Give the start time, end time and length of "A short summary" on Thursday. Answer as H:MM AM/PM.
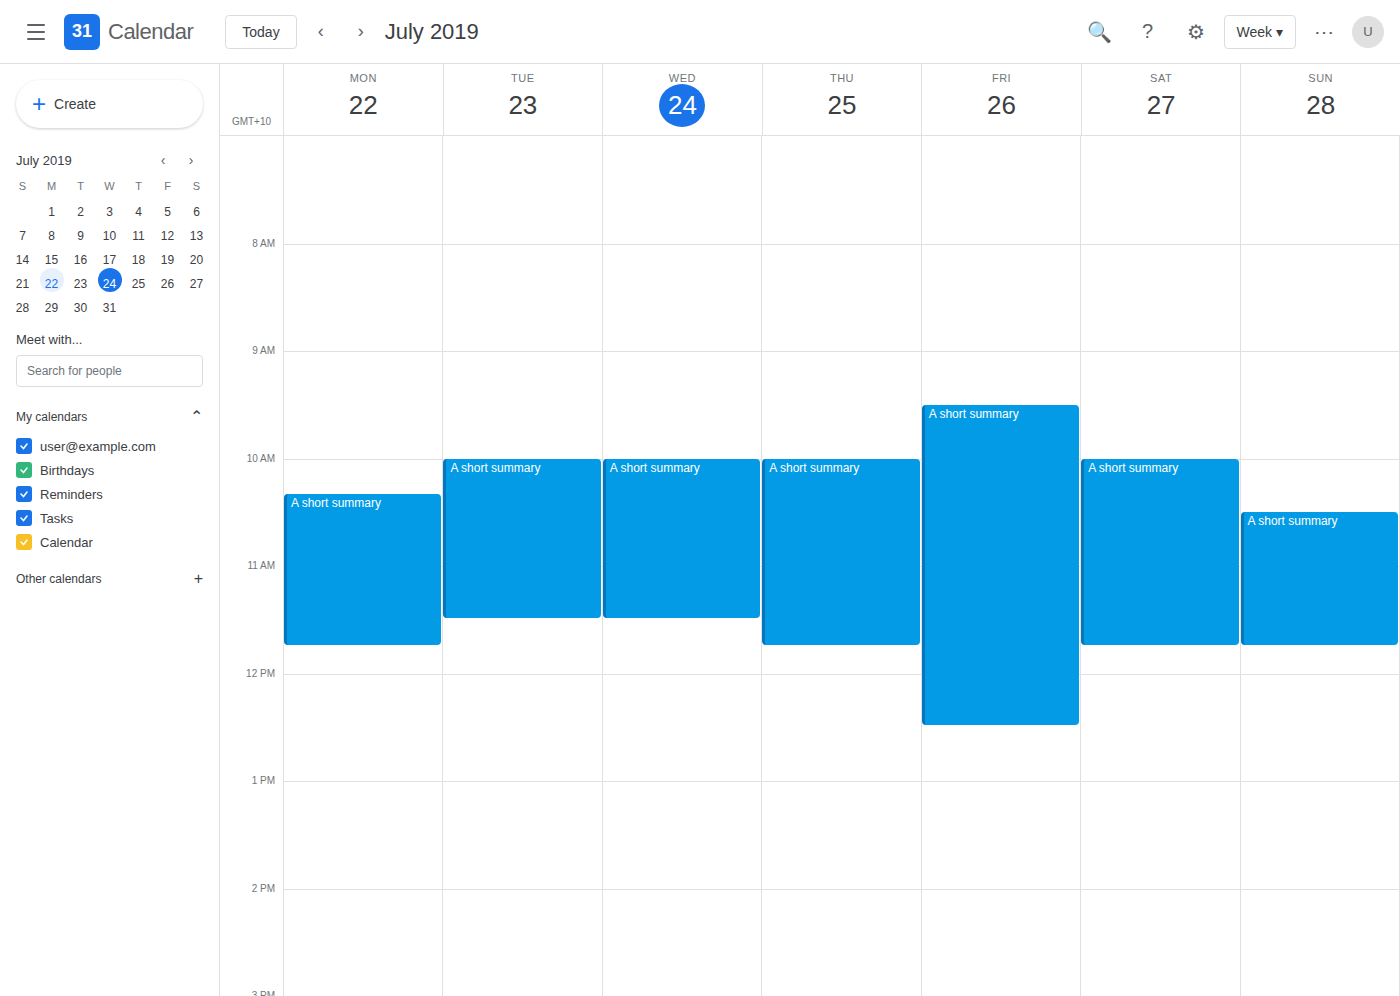
10:00 AM to 11:45 AM, 1 hour 45 minutes